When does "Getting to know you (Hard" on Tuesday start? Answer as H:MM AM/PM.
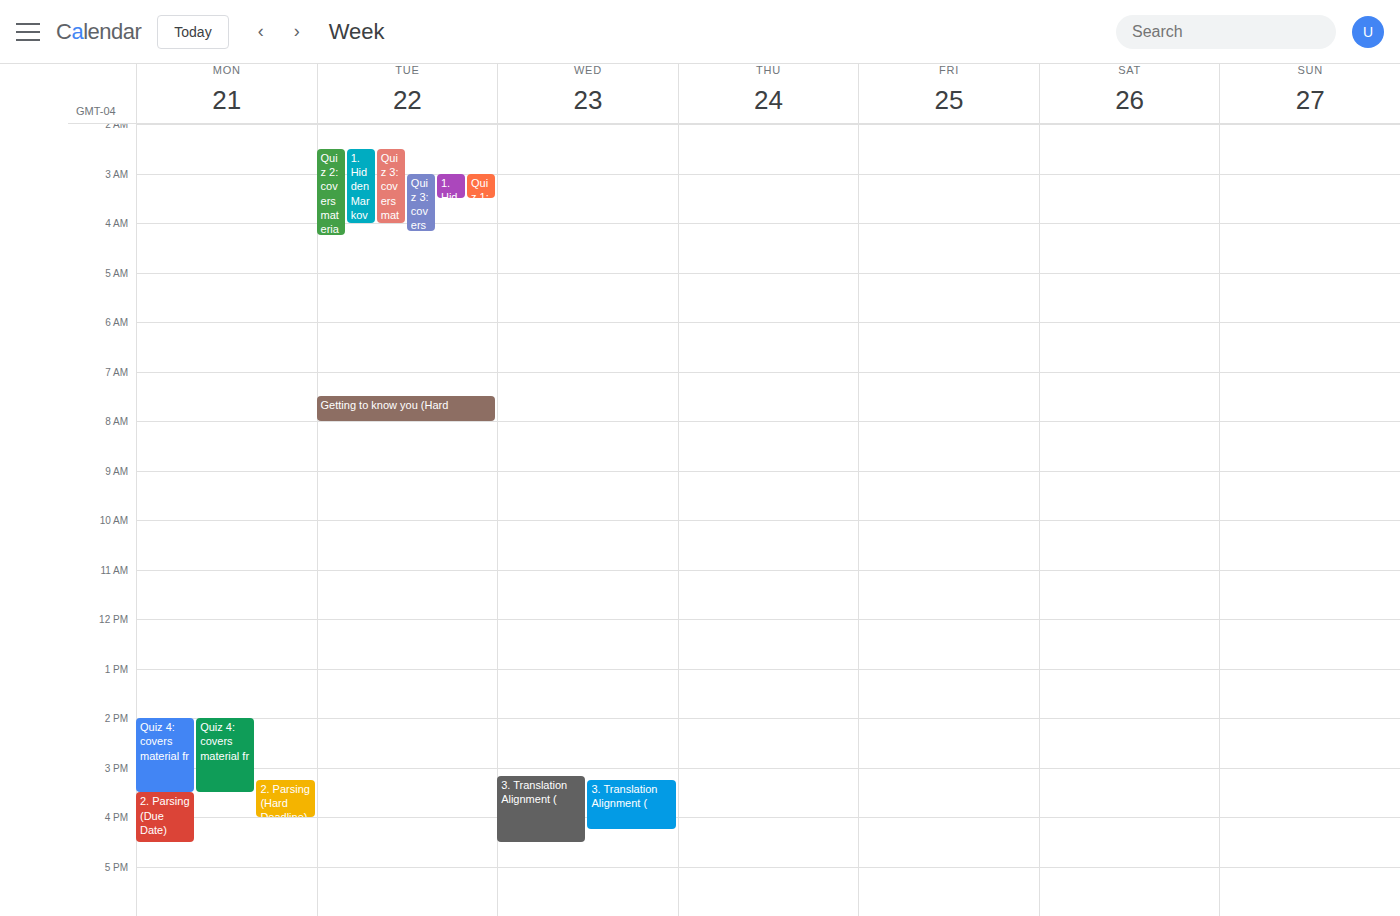
7:30 AM